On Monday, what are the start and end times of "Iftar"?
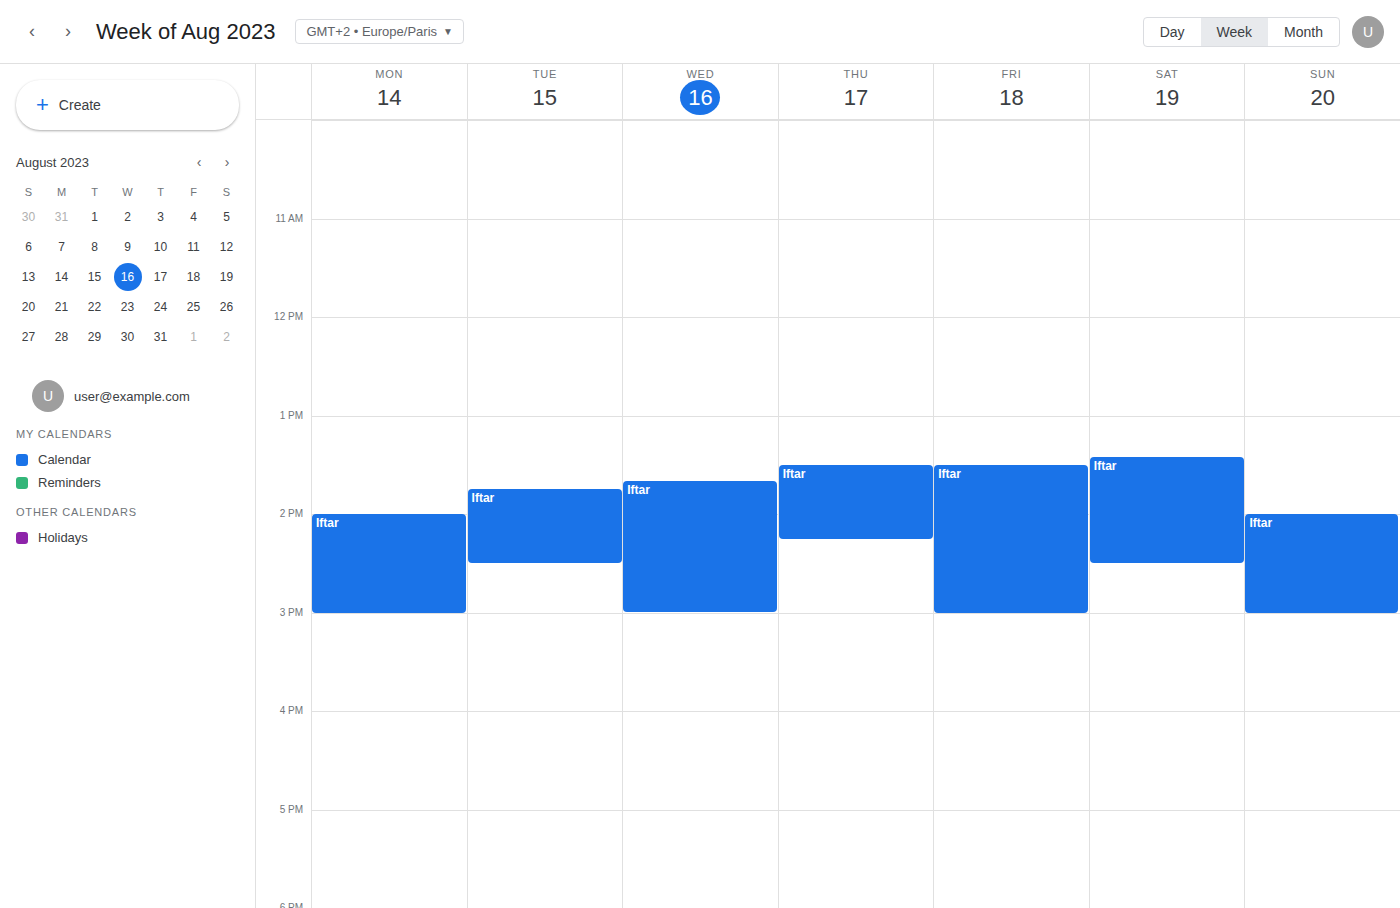
14:00 to 15:00